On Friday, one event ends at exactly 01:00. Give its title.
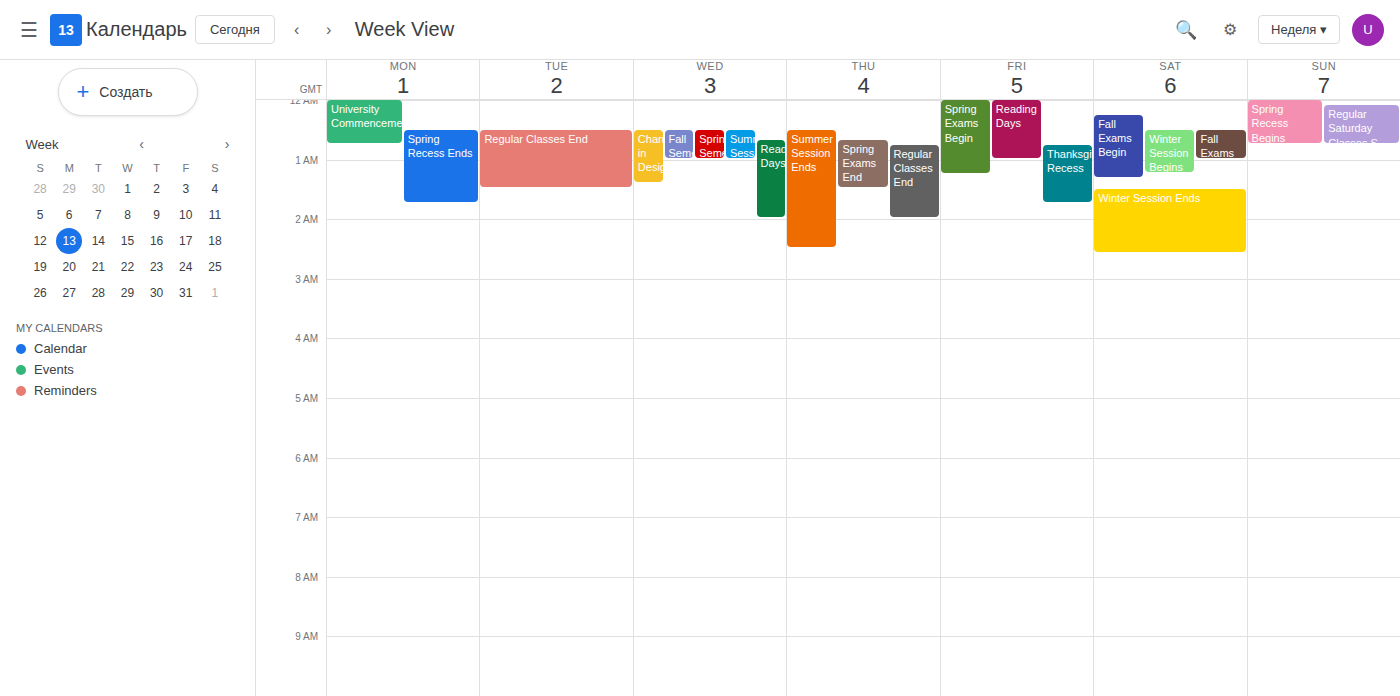
"Reading Days"